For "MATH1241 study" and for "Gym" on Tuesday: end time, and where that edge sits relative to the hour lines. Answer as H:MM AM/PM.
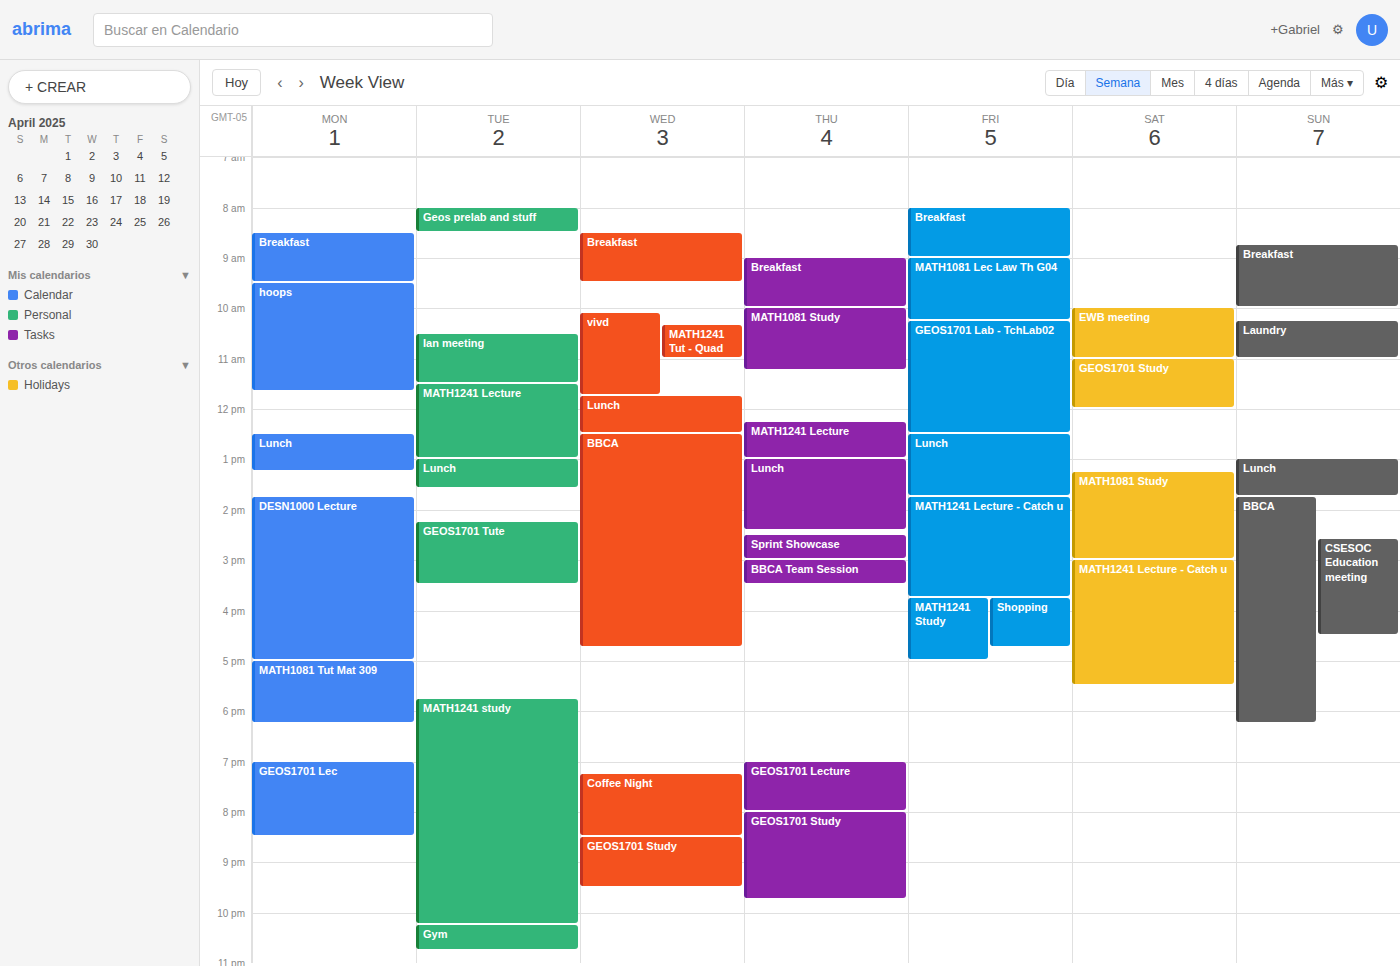
"MATH1241 study": 10:15 PM, neither: a quarter of the way from the 10 PM line to the 11 PM line. "Gym": 10:45 PM, neither: three quarters of the way from the 10 PM line to the 11 PM line.